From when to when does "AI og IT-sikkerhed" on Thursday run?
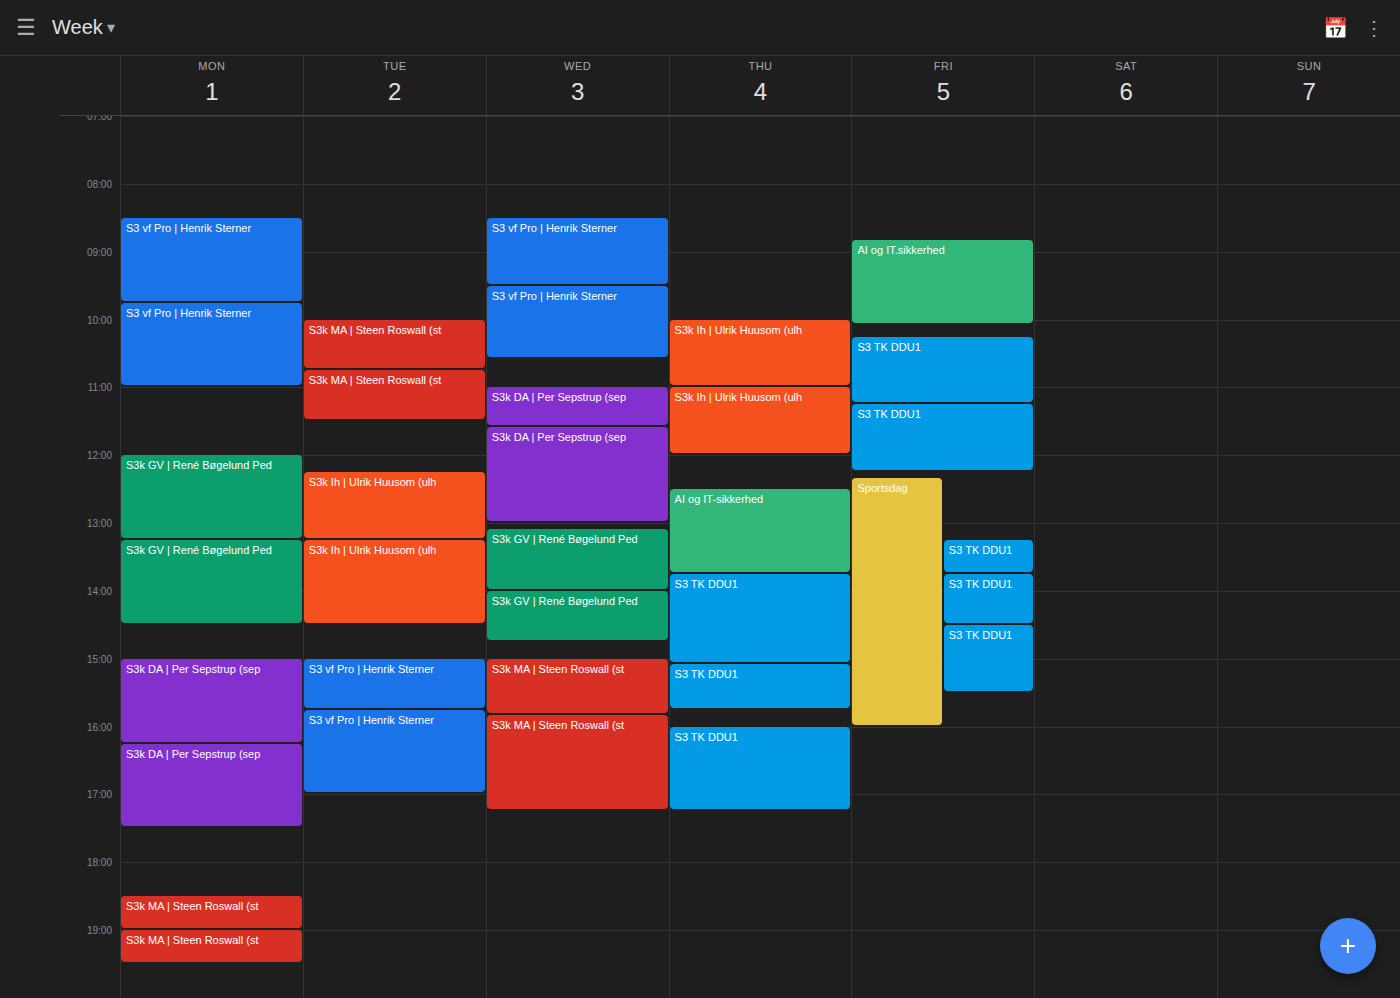
12:30 to 13:45